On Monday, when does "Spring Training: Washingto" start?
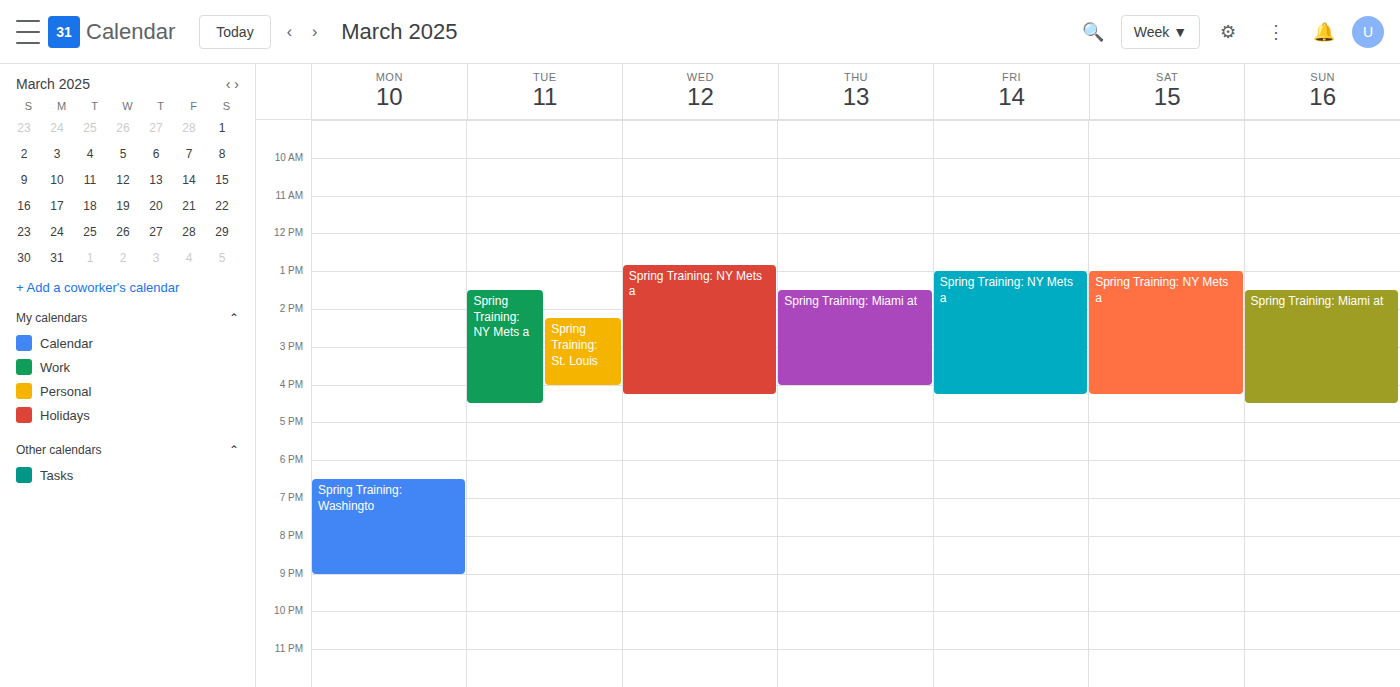
6:30 PM